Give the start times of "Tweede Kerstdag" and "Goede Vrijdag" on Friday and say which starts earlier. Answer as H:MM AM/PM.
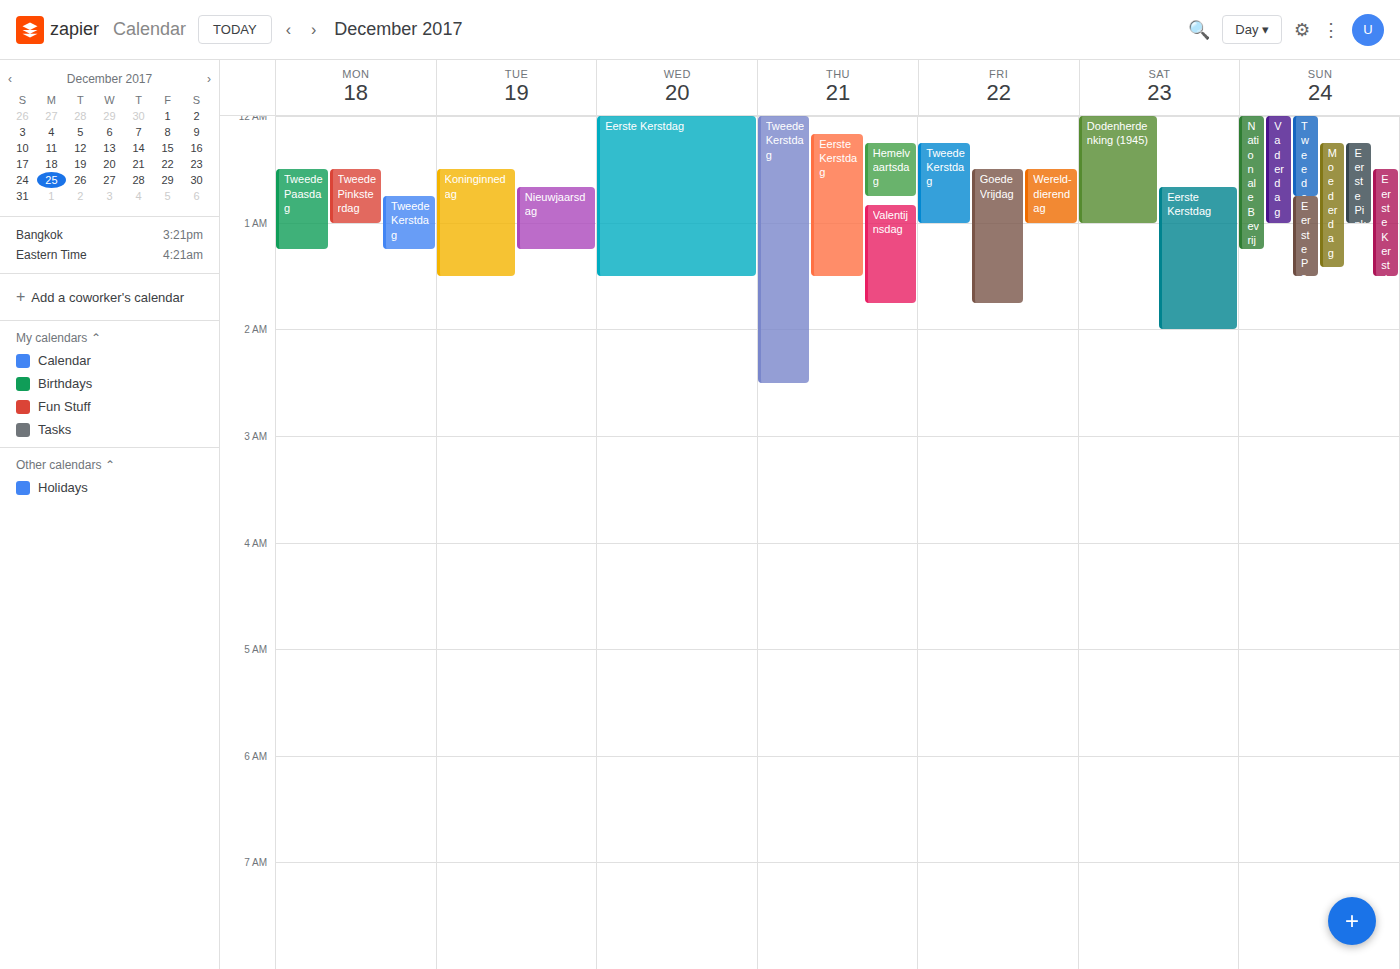
"Tweede Kerstdag" 12:15 AM; "Goede Vrijdag" 12:30 AM.